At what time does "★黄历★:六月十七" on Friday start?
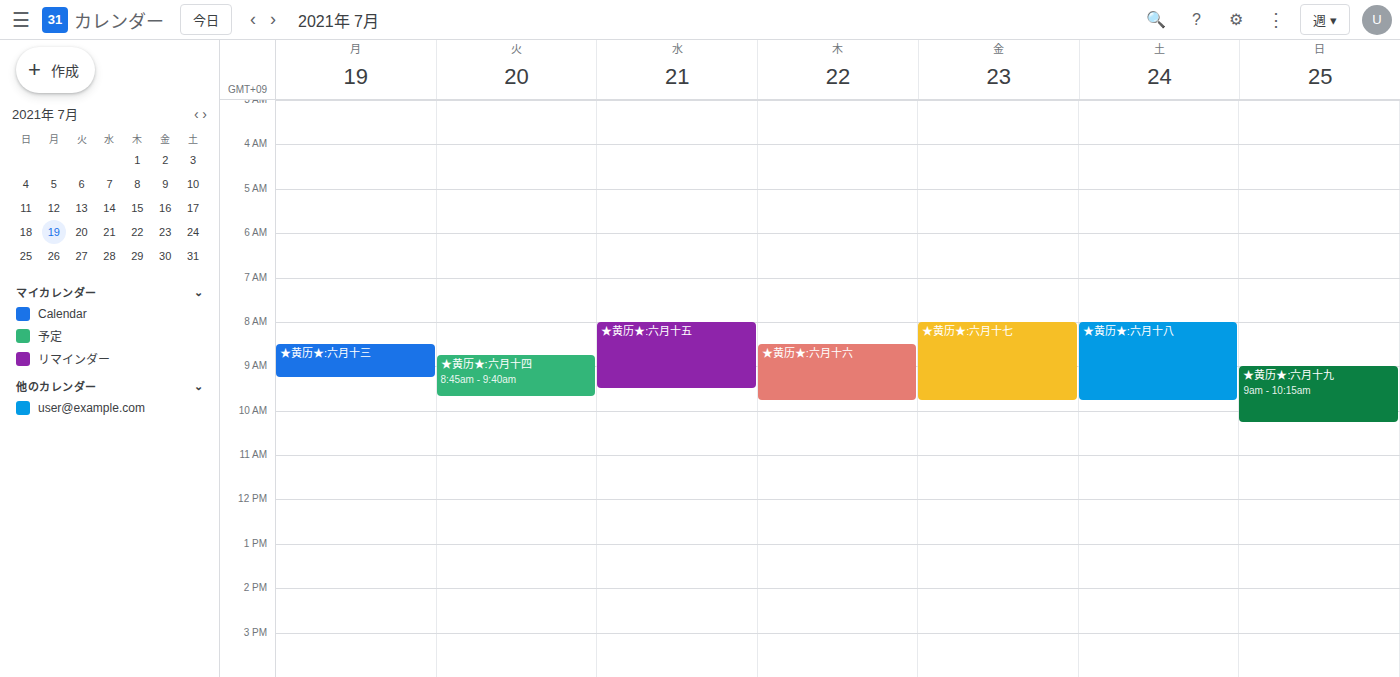
08:00